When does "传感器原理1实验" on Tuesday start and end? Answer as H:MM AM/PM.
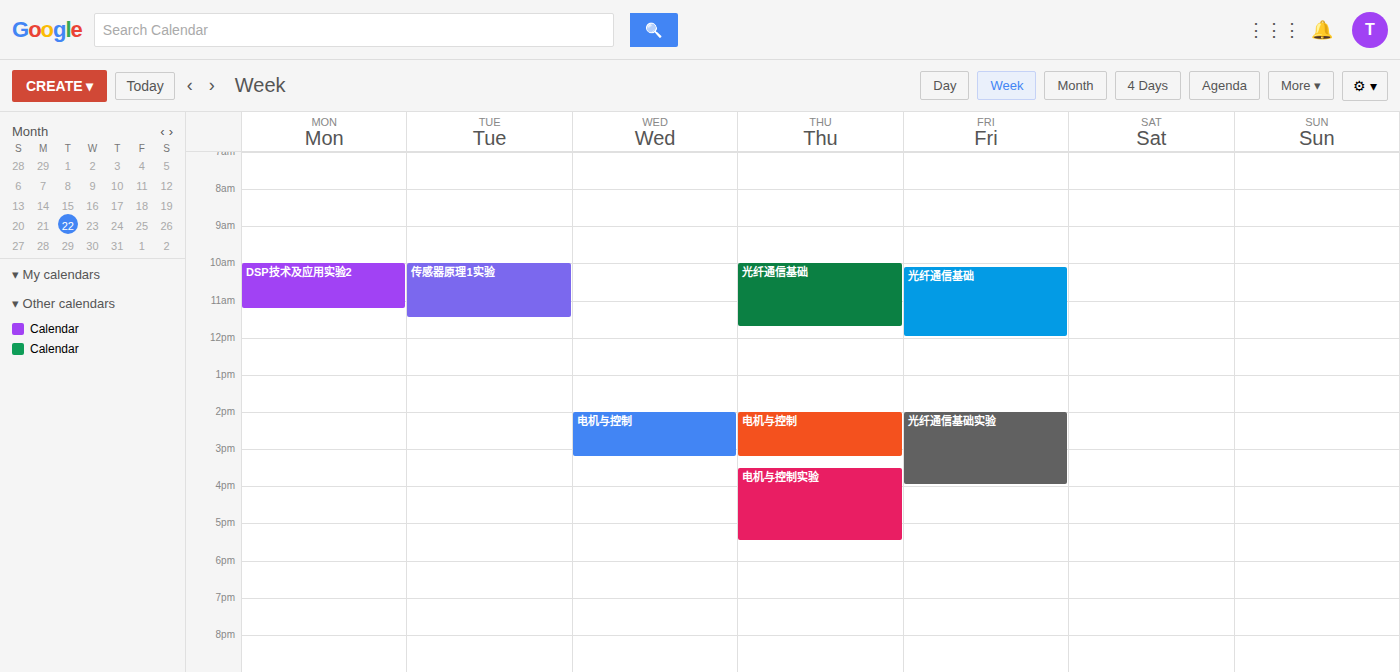
10:00 AM to 11:30 AM